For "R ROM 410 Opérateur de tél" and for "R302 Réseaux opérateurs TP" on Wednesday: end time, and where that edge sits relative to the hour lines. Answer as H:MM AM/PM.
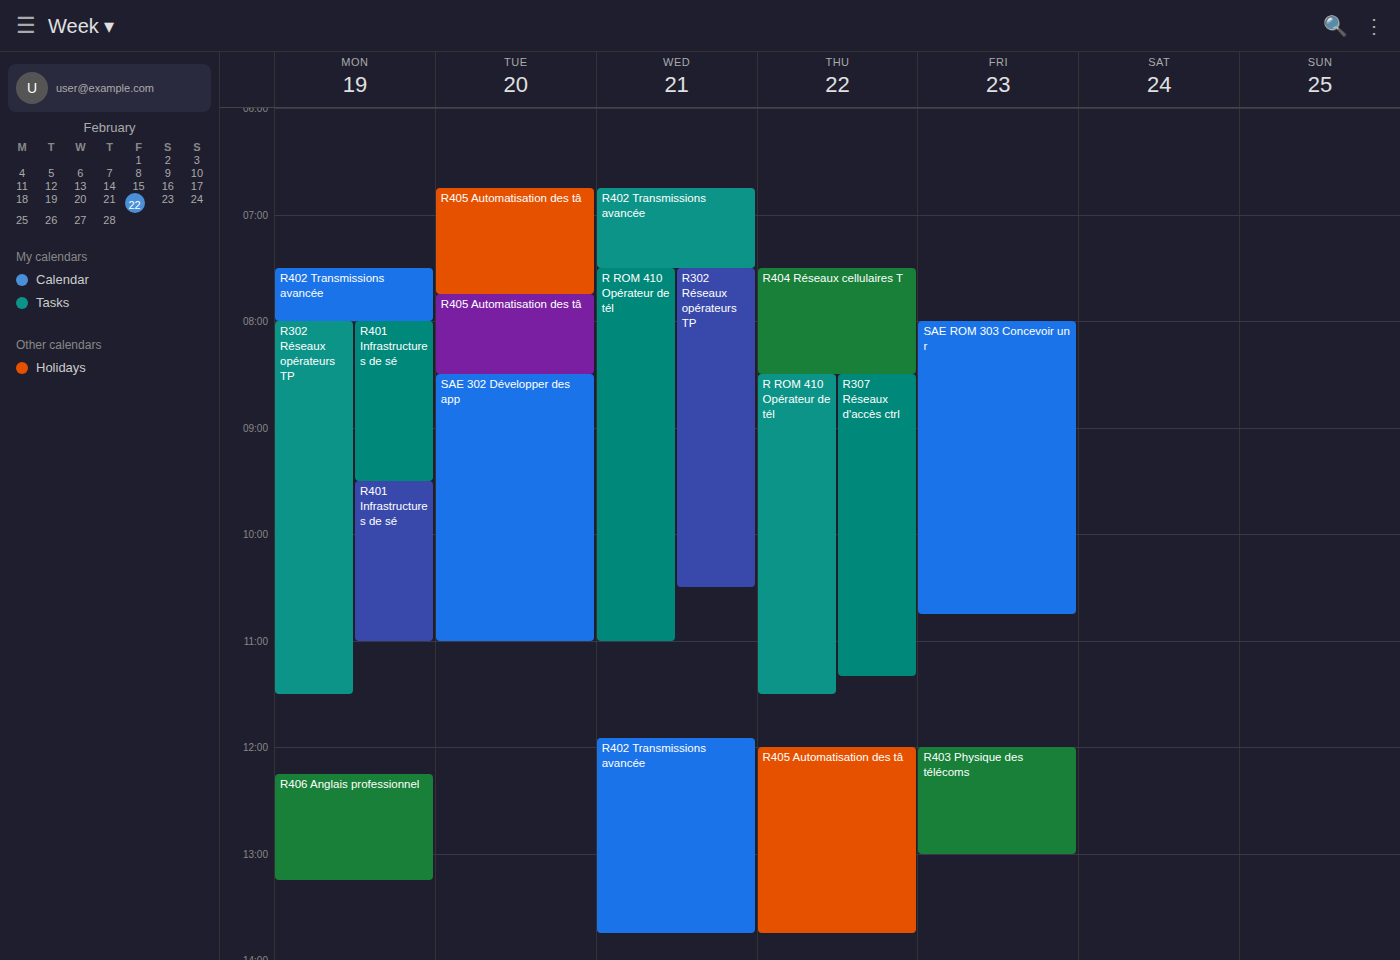
"R ROM 410 Opérateur de tél": 11:00 AM, exactly on the 11 AM line. "R302 Réseaux opérateurs TP": 10:30 AM, halfway between the 10 AM and 11 AM lines.